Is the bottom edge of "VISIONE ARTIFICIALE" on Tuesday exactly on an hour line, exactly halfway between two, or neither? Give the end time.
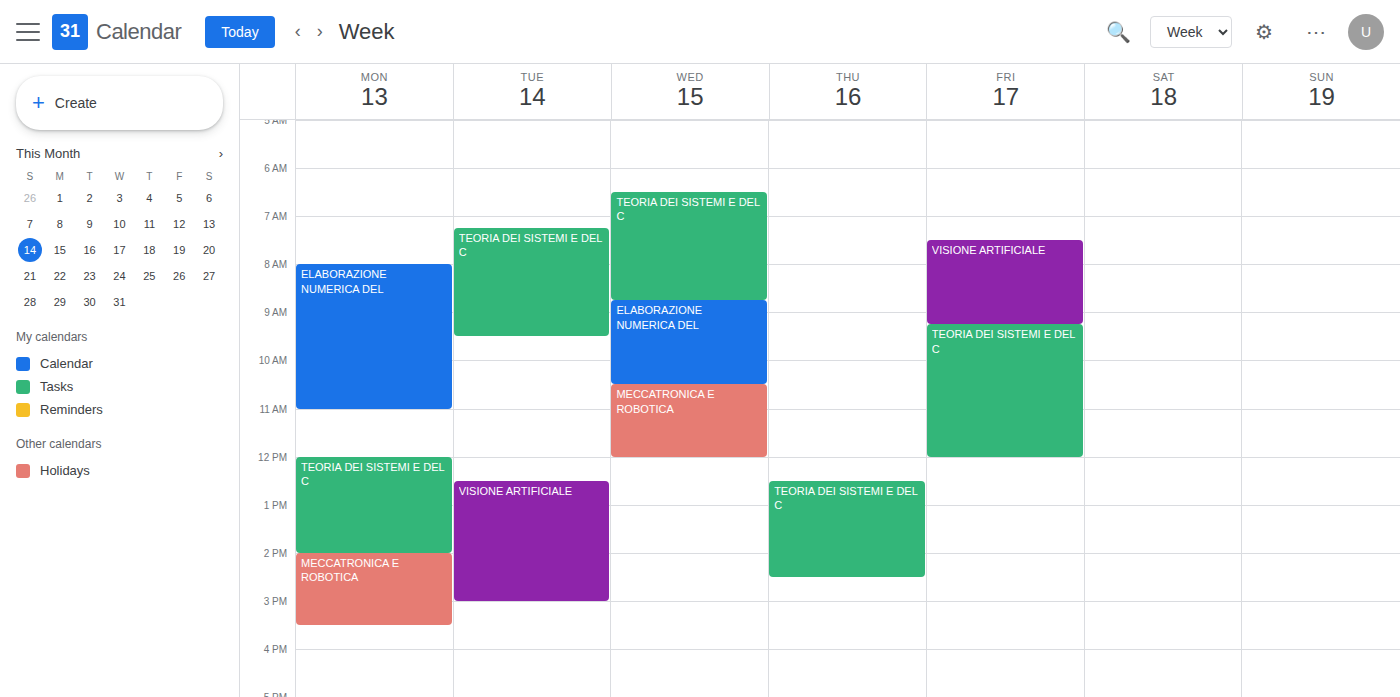
3:00 PM -- exactly on the 3 PM line.